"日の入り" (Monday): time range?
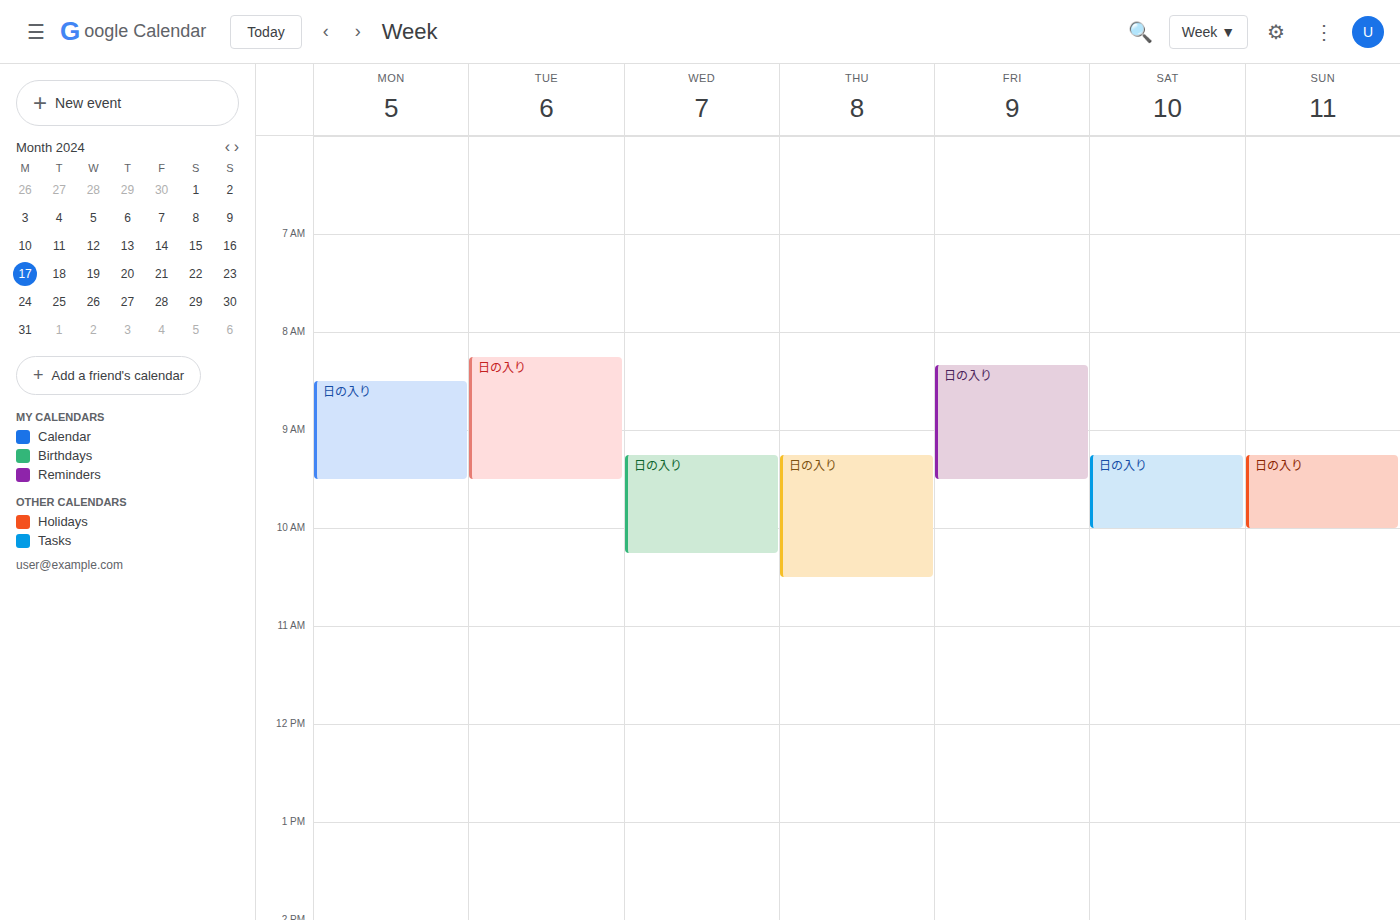
8:30 AM to 9:30 AM